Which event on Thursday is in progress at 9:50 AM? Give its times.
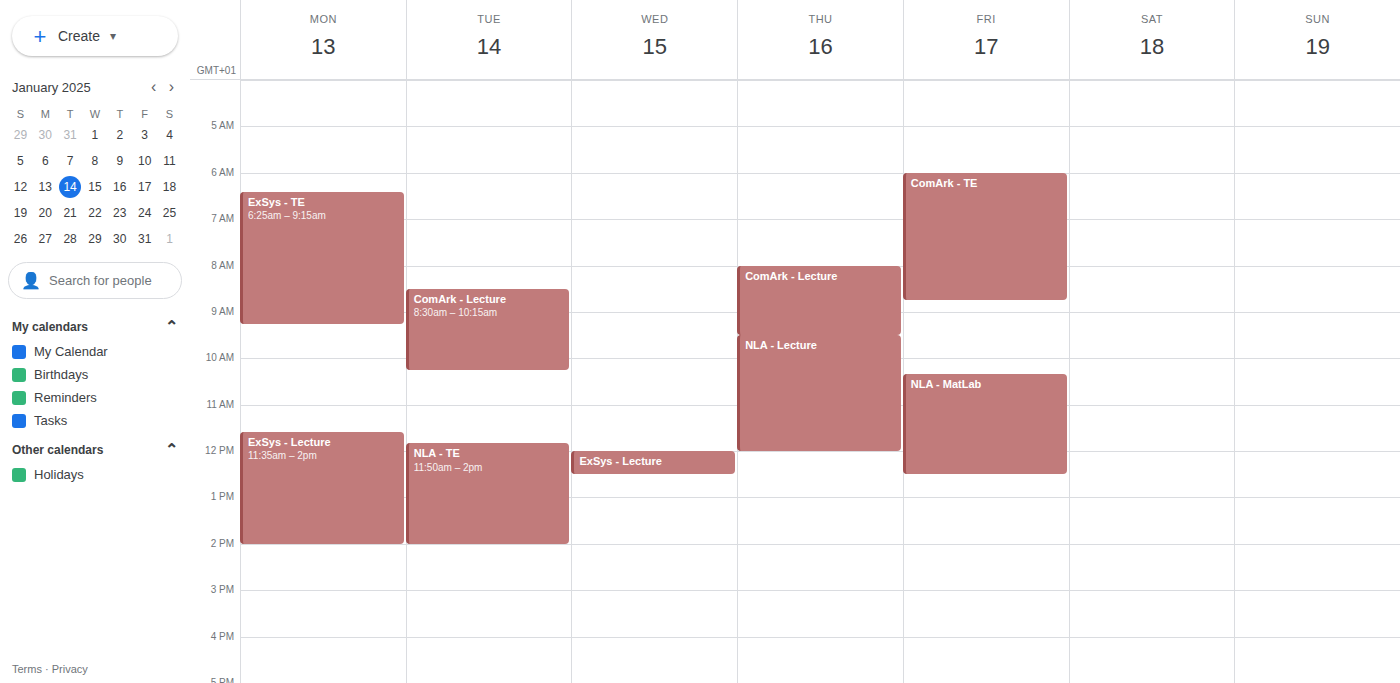
"NLA - Lecture", 9:30 AM to 12:00 PM